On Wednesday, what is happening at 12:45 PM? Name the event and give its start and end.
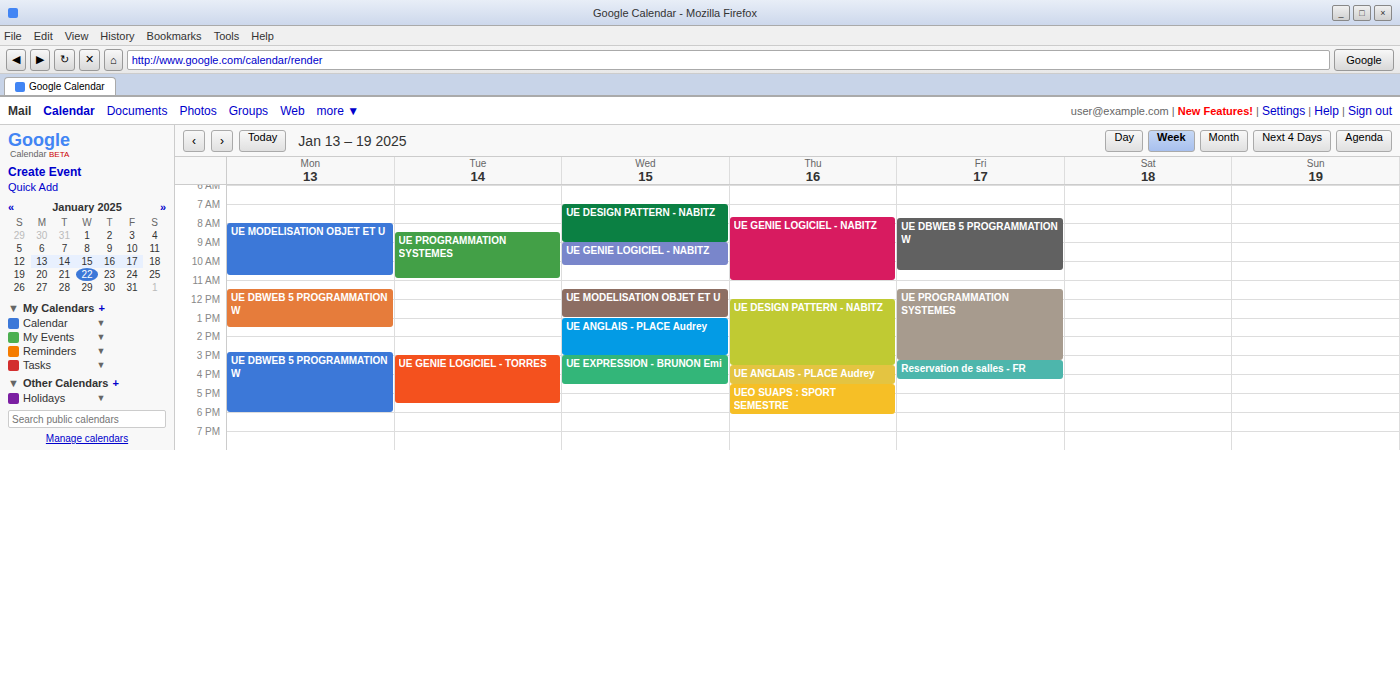
"UE MODELISATION OBJET ET U", 11:30 AM to 1:00 PM